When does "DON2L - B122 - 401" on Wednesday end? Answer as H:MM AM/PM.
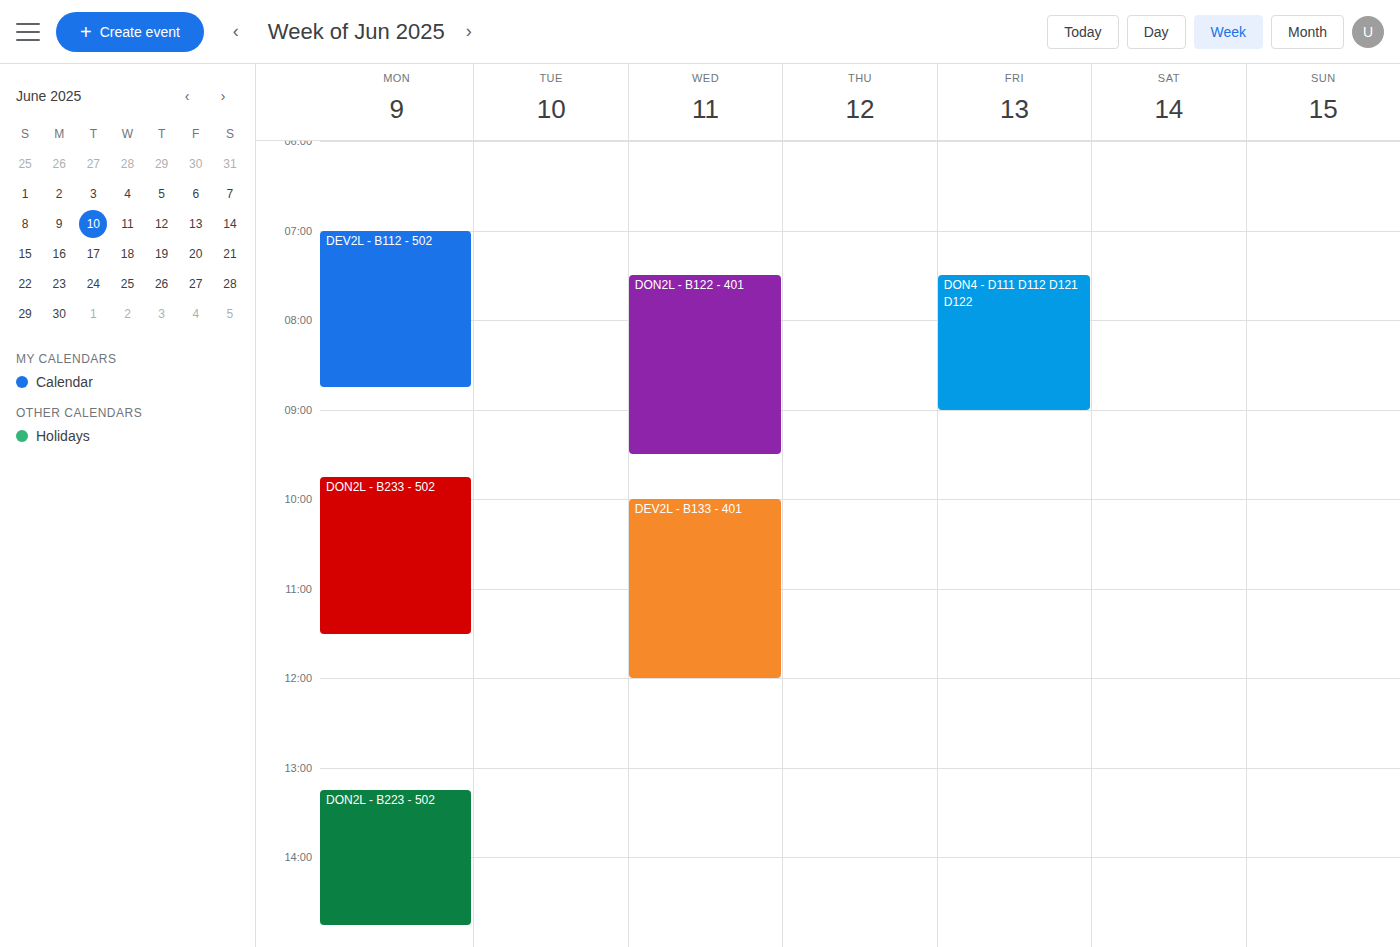
9:30 AM